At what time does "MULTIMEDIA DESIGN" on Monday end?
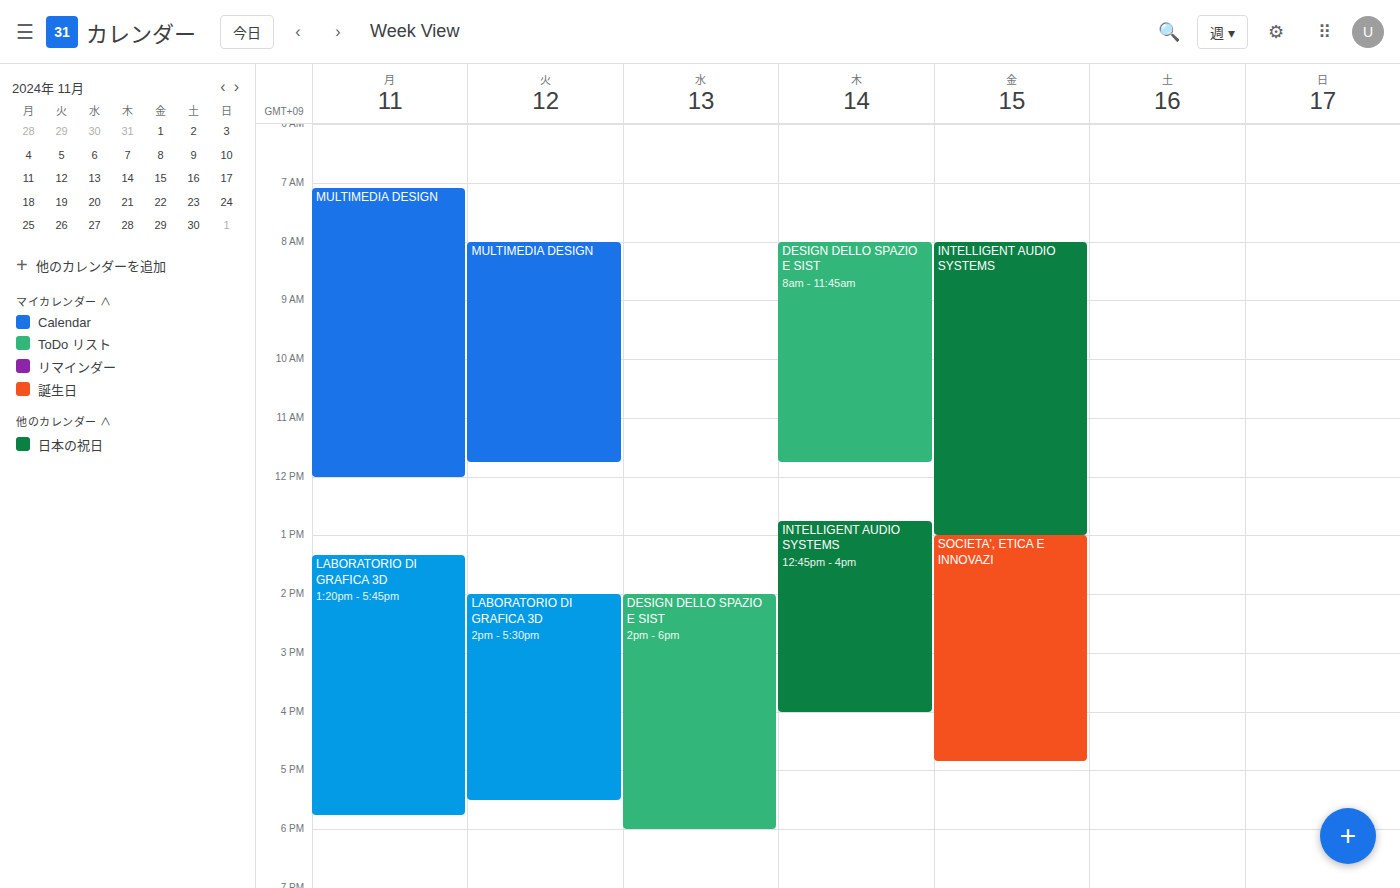
12:00